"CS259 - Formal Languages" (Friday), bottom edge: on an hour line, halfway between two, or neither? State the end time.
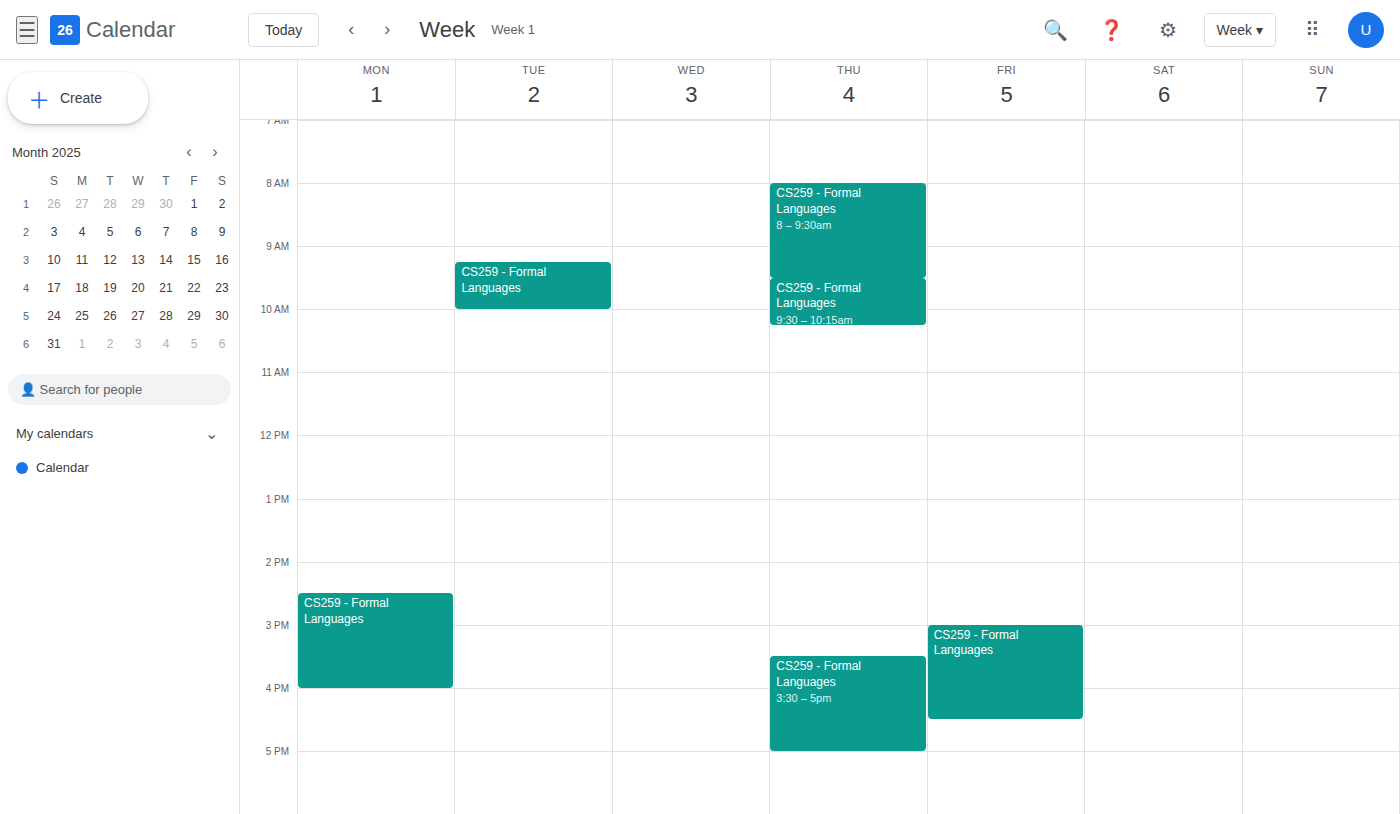
4:30 PM -- halfway between the 4 PM and 5 PM lines.